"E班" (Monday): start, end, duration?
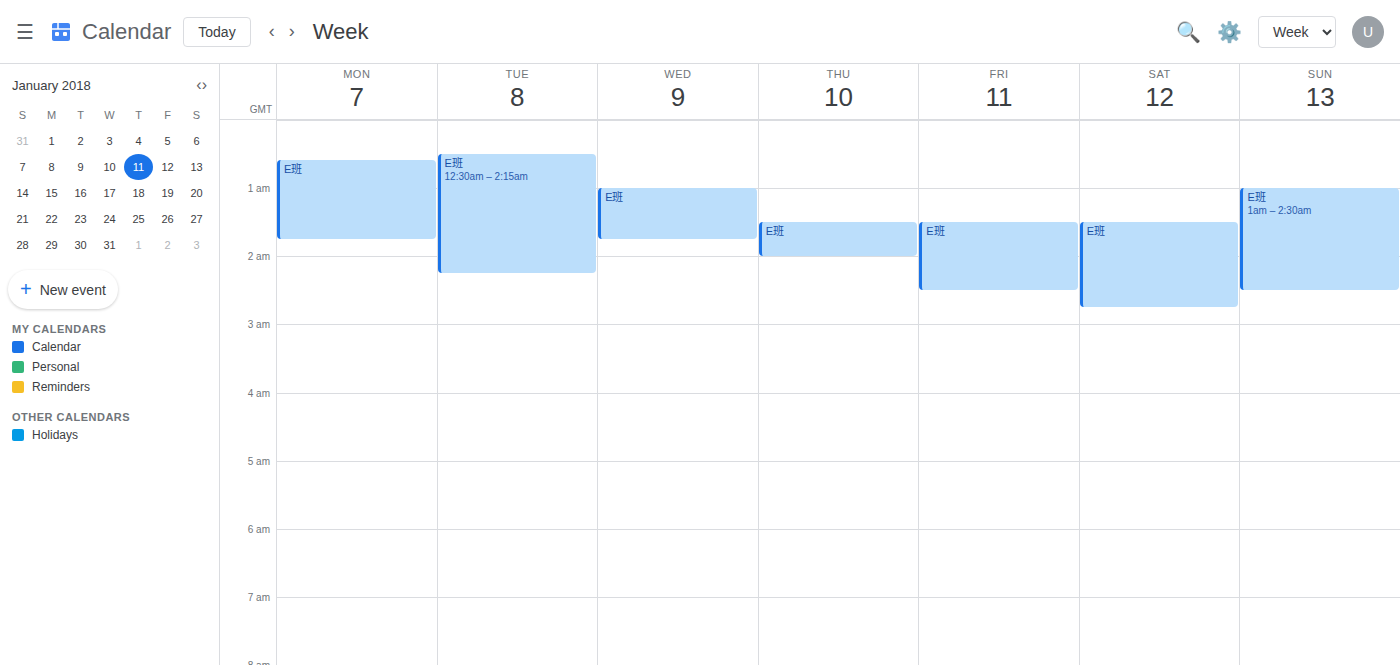
12:35 AM to 1:45 AM, 1 hour 10 minutes